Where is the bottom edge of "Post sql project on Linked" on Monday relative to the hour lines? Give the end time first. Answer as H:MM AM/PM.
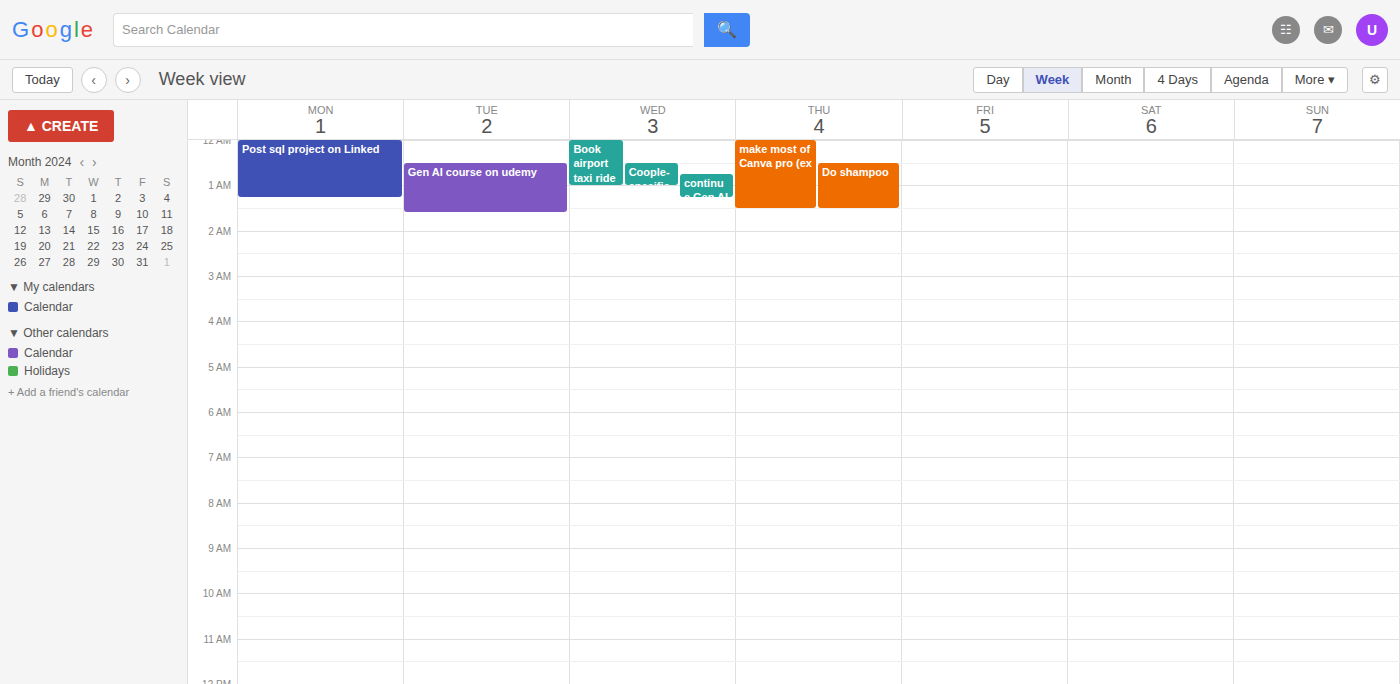
1:15 AM -- neither: a quarter of the way from the 1 AM line to the 2 AM line.